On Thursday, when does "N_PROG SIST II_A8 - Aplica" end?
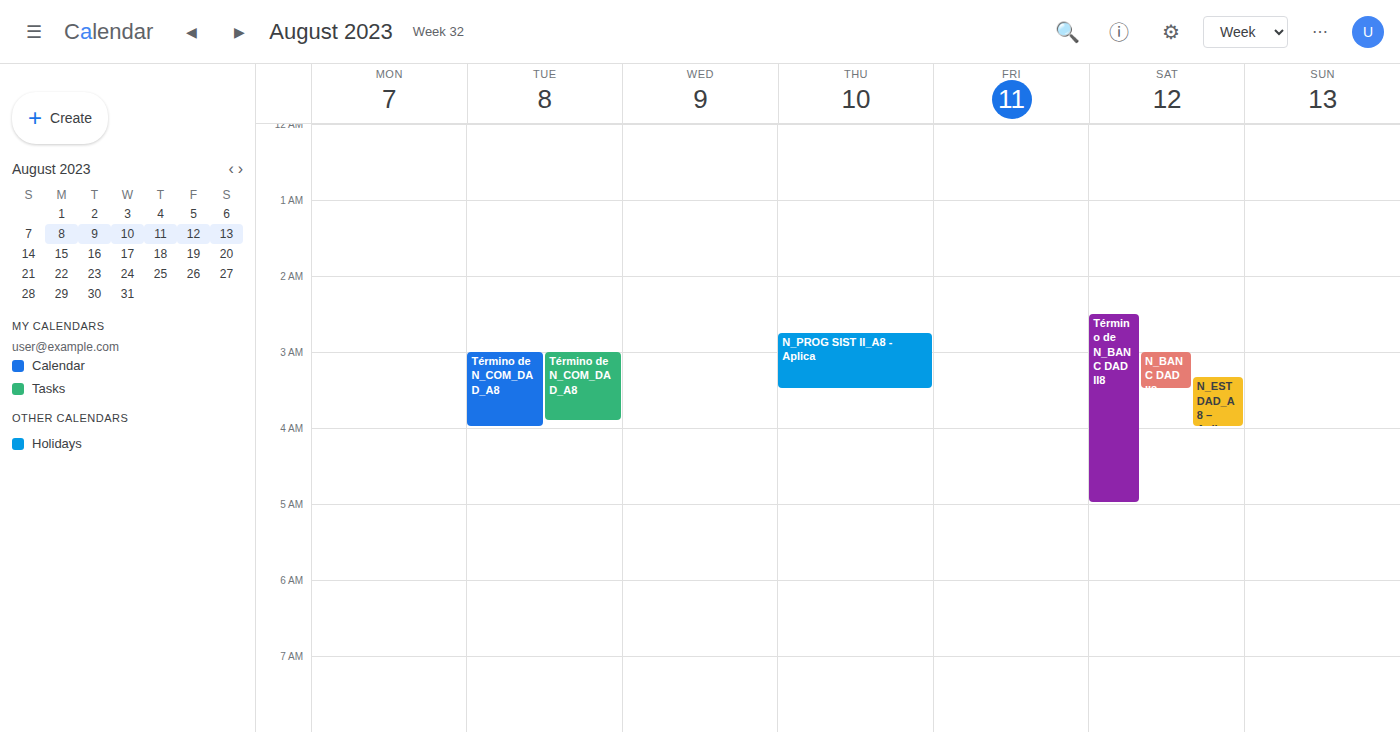
3:30 AM